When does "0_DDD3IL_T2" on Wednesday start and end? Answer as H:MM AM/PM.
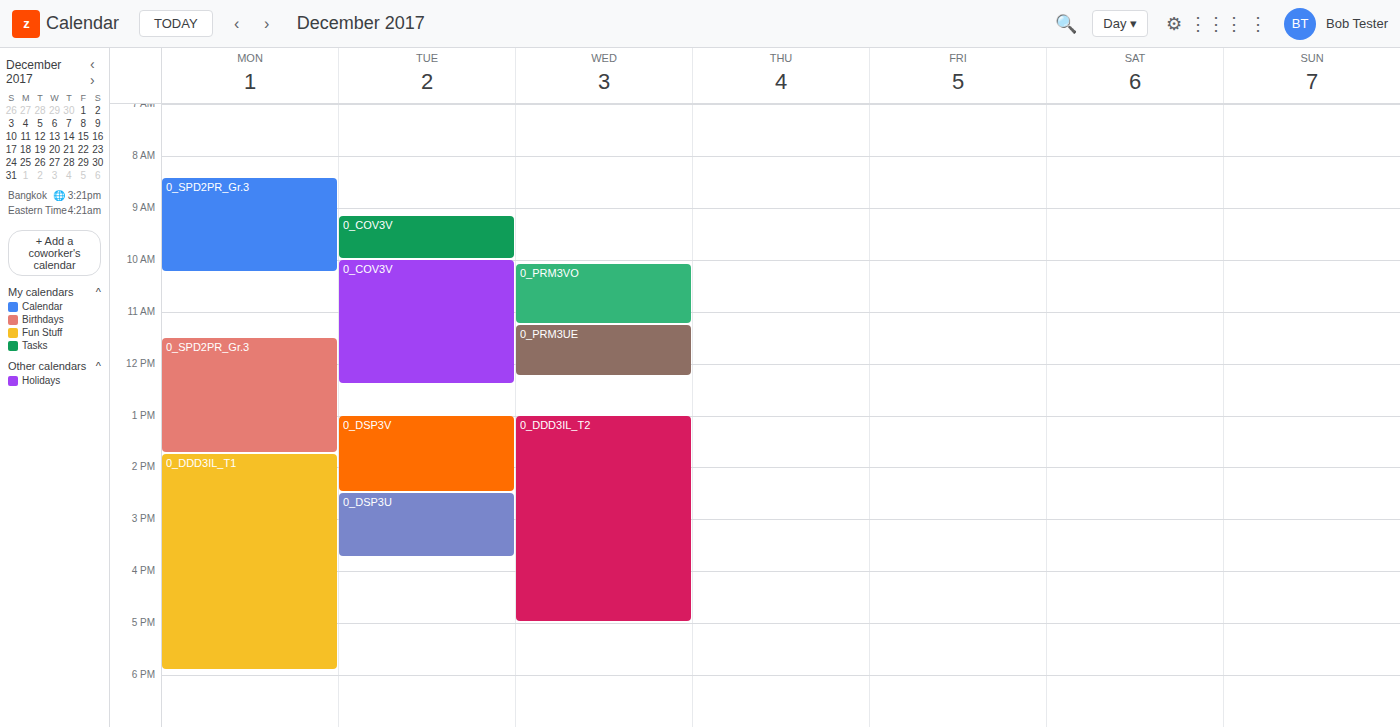
1:00 PM to 5:00 PM